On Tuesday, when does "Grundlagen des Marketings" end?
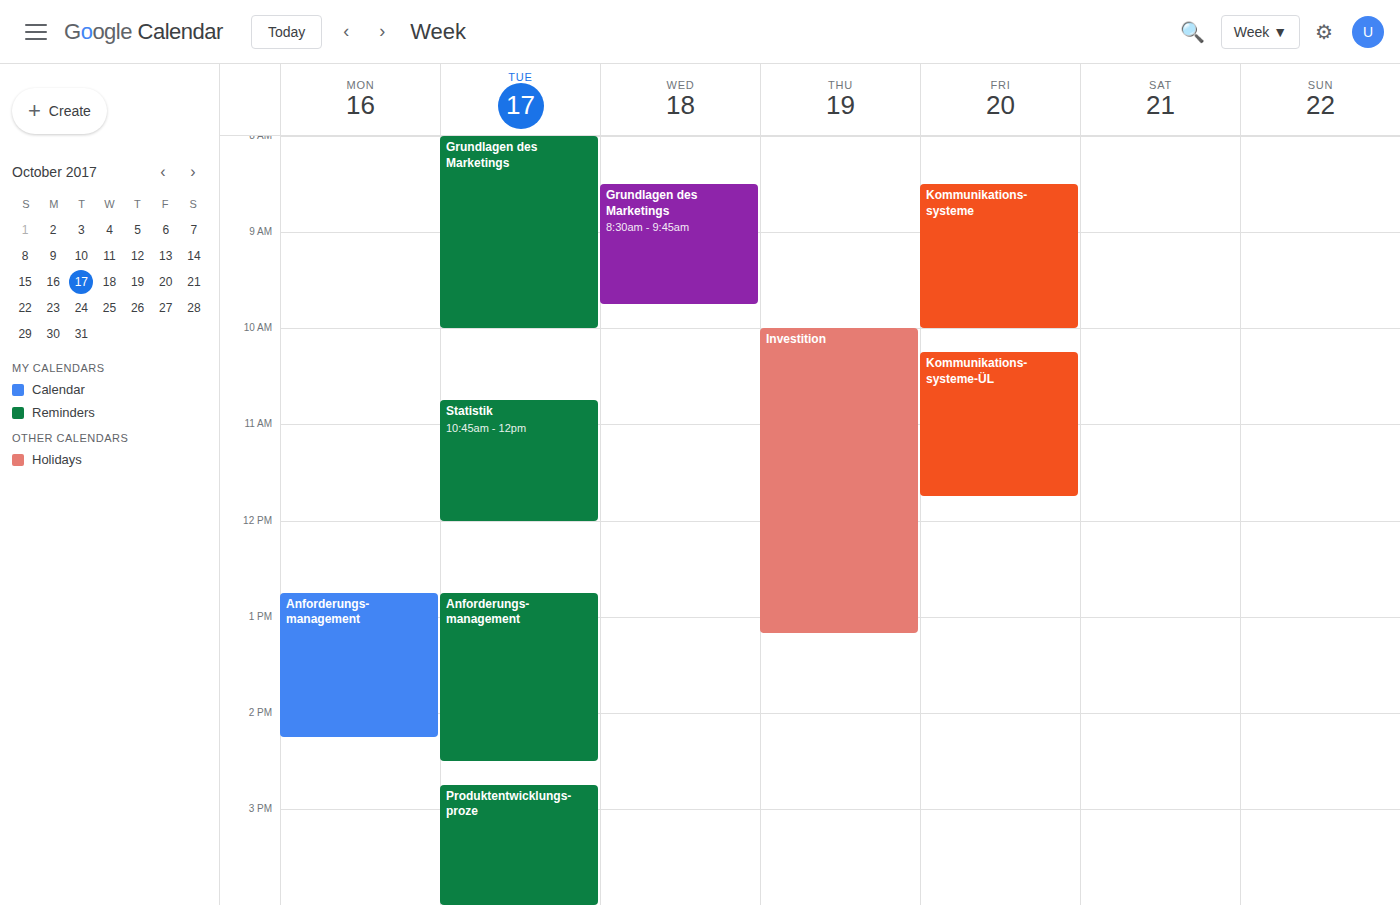
10:00 AM